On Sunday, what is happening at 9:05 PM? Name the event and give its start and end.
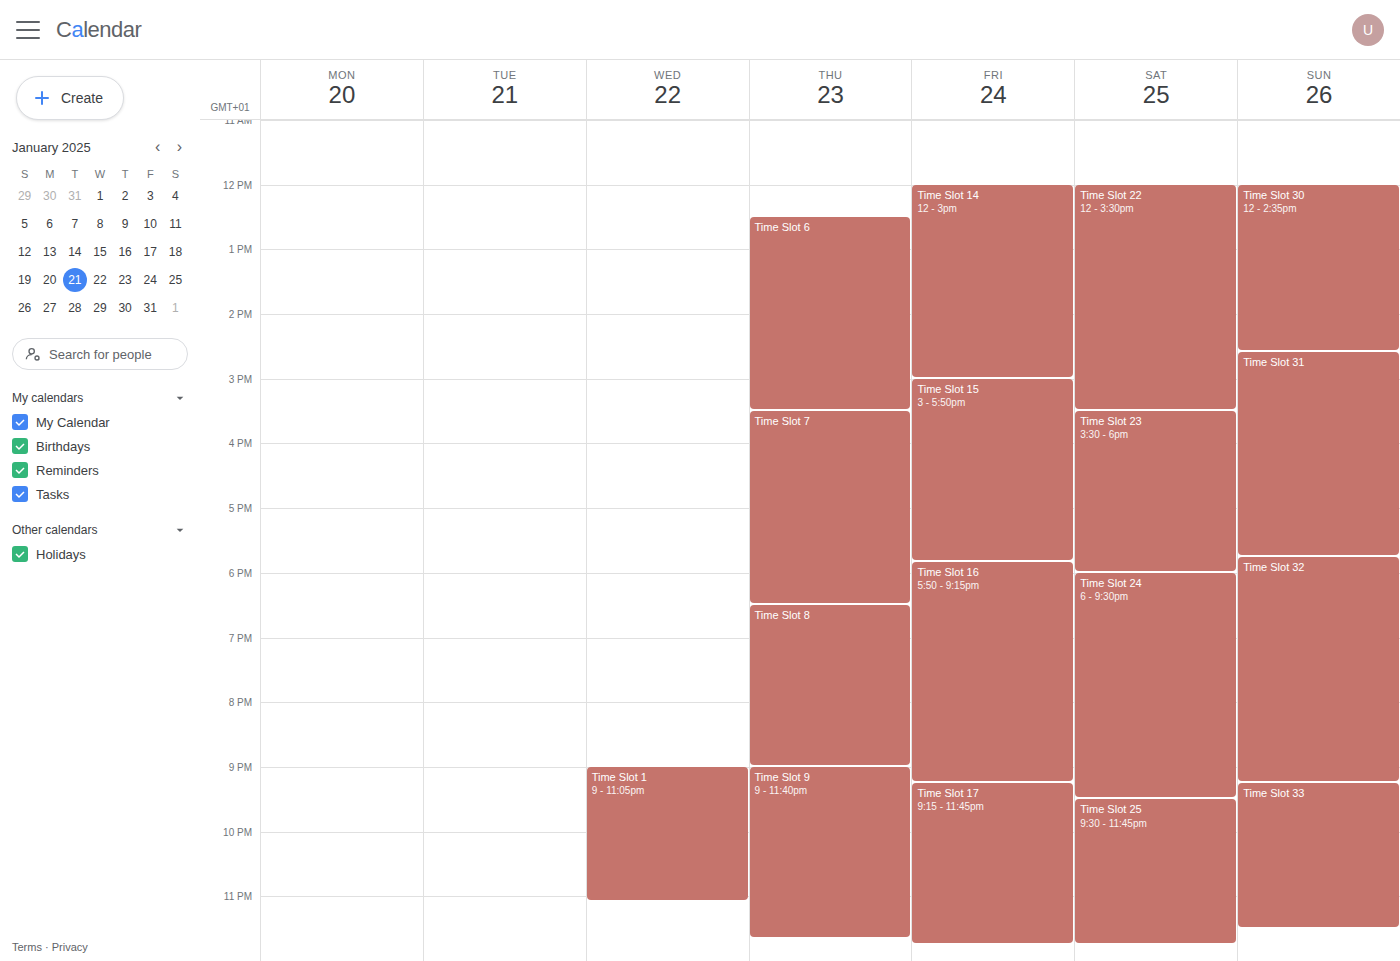
"Time Slot 32", 5:45 PM to 9:15 PM